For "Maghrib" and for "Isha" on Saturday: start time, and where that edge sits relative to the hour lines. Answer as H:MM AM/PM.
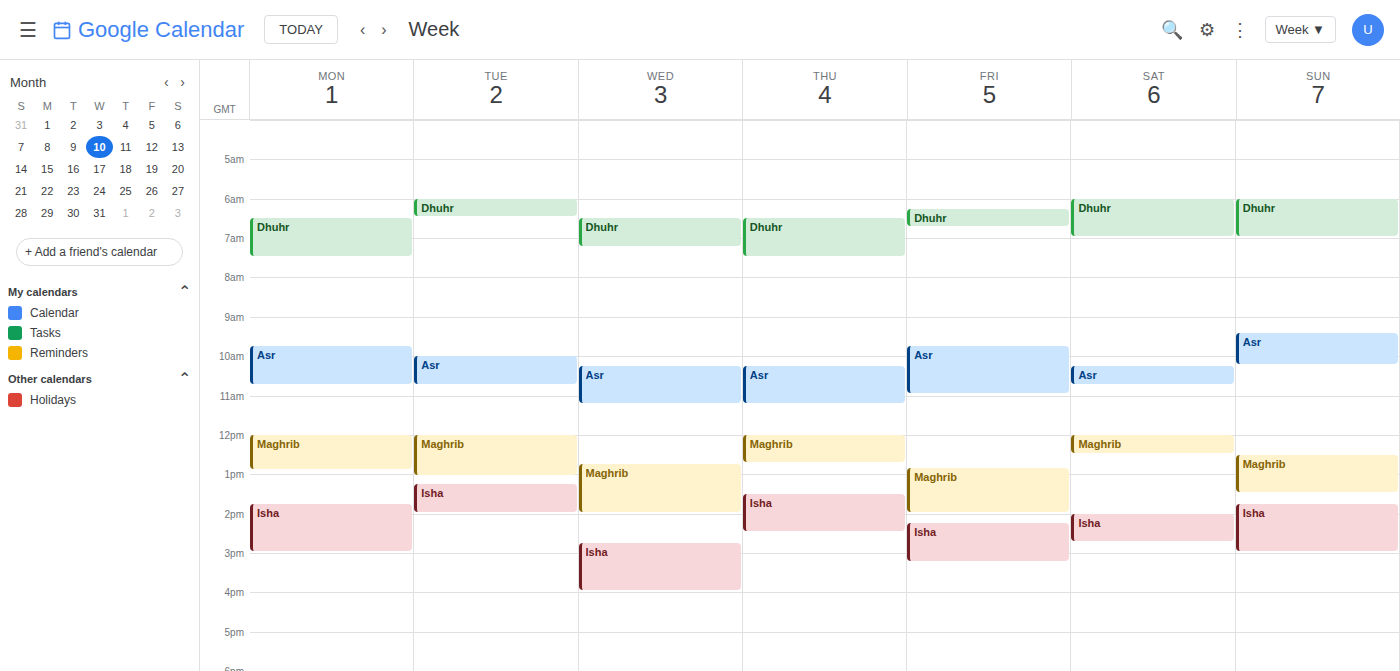
"Maghrib": 12:00 PM, exactly on the 12 PM line. "Isha": 2:00 PM, exactly on the 2 PM line.